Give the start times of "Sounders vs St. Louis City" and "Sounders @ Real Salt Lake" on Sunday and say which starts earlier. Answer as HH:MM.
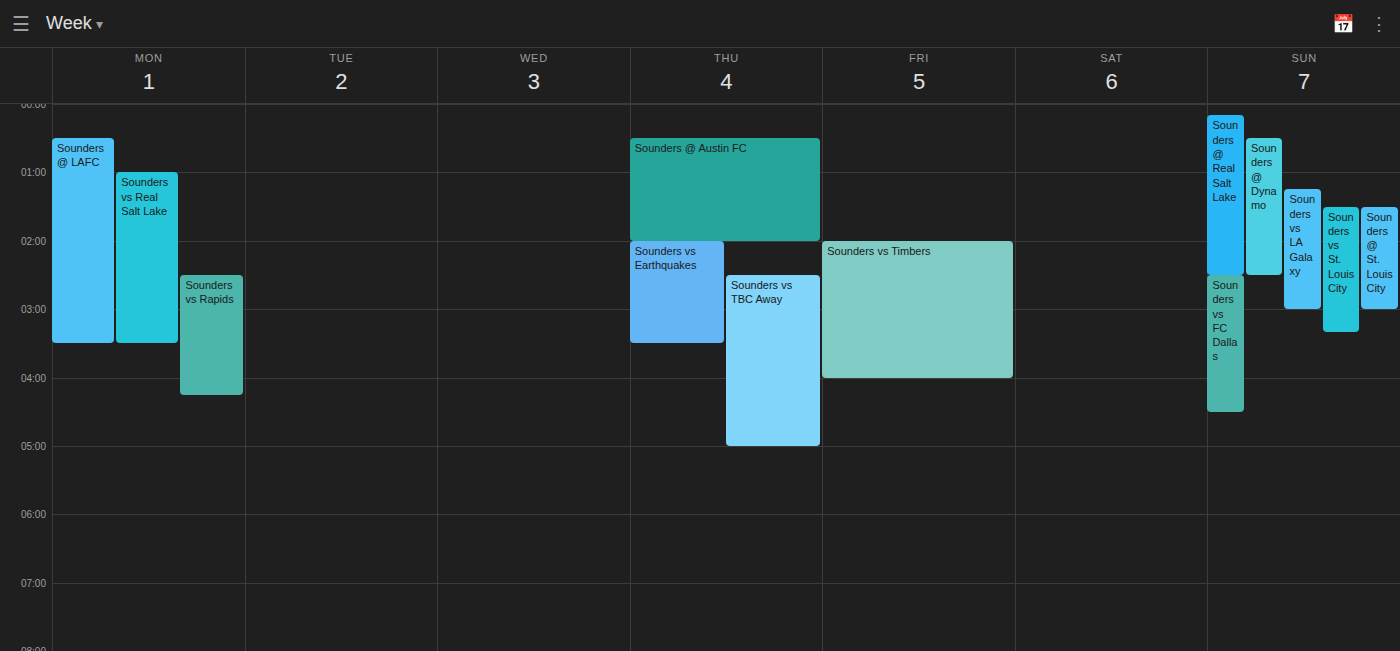
"Sounders @ Real Salt Lake" 00:10; "Sounders vs St. Louis City" 01:30.